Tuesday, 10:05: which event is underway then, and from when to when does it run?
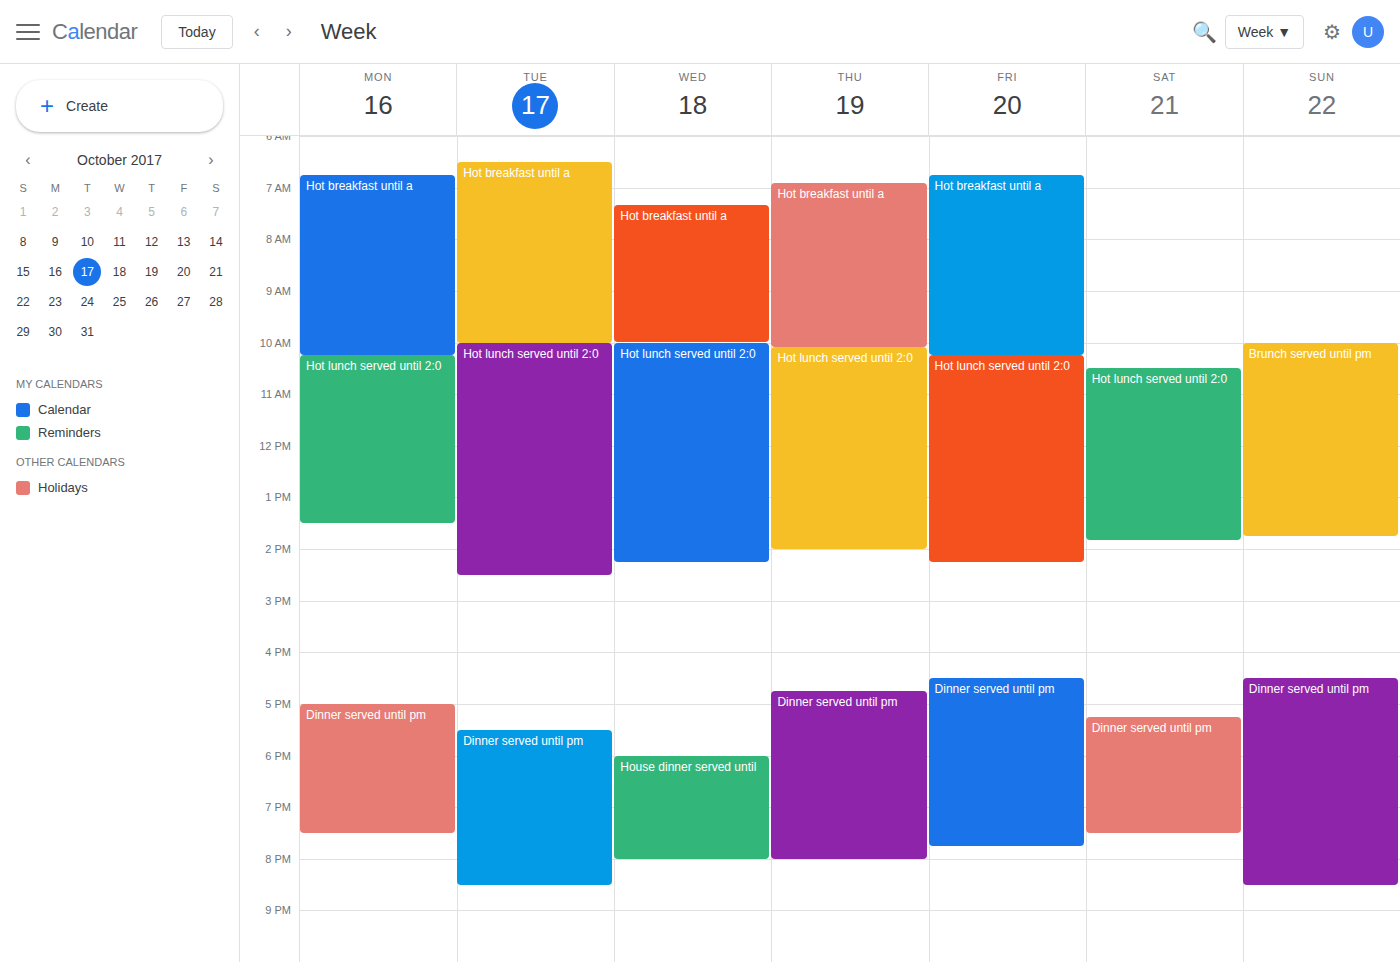
"Hot lunch served until 2:0", 10:00 to 14:30